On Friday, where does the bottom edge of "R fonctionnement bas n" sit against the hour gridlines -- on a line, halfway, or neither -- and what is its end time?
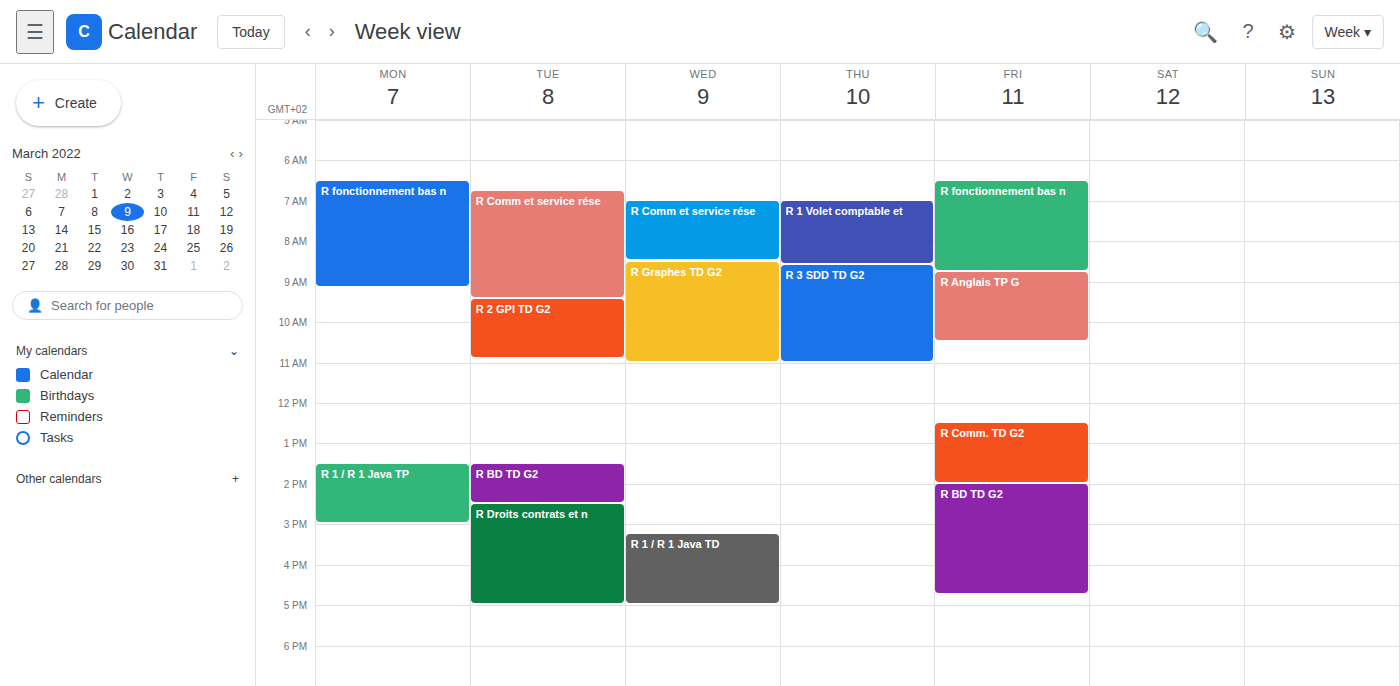
8:45 AM -- neither: three quarters of the way from the 8 AM line to the 9 AM line.